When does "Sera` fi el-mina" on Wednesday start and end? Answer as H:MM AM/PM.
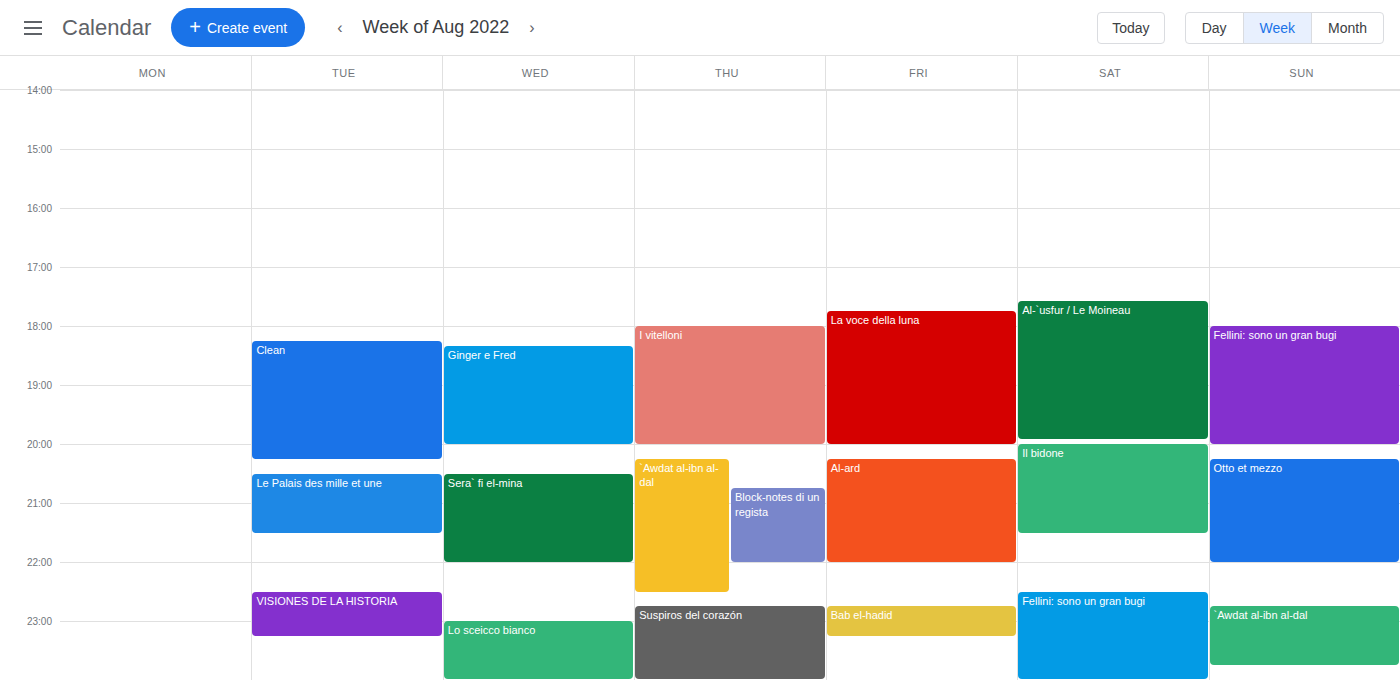
8:30 PM to 10:00 PM